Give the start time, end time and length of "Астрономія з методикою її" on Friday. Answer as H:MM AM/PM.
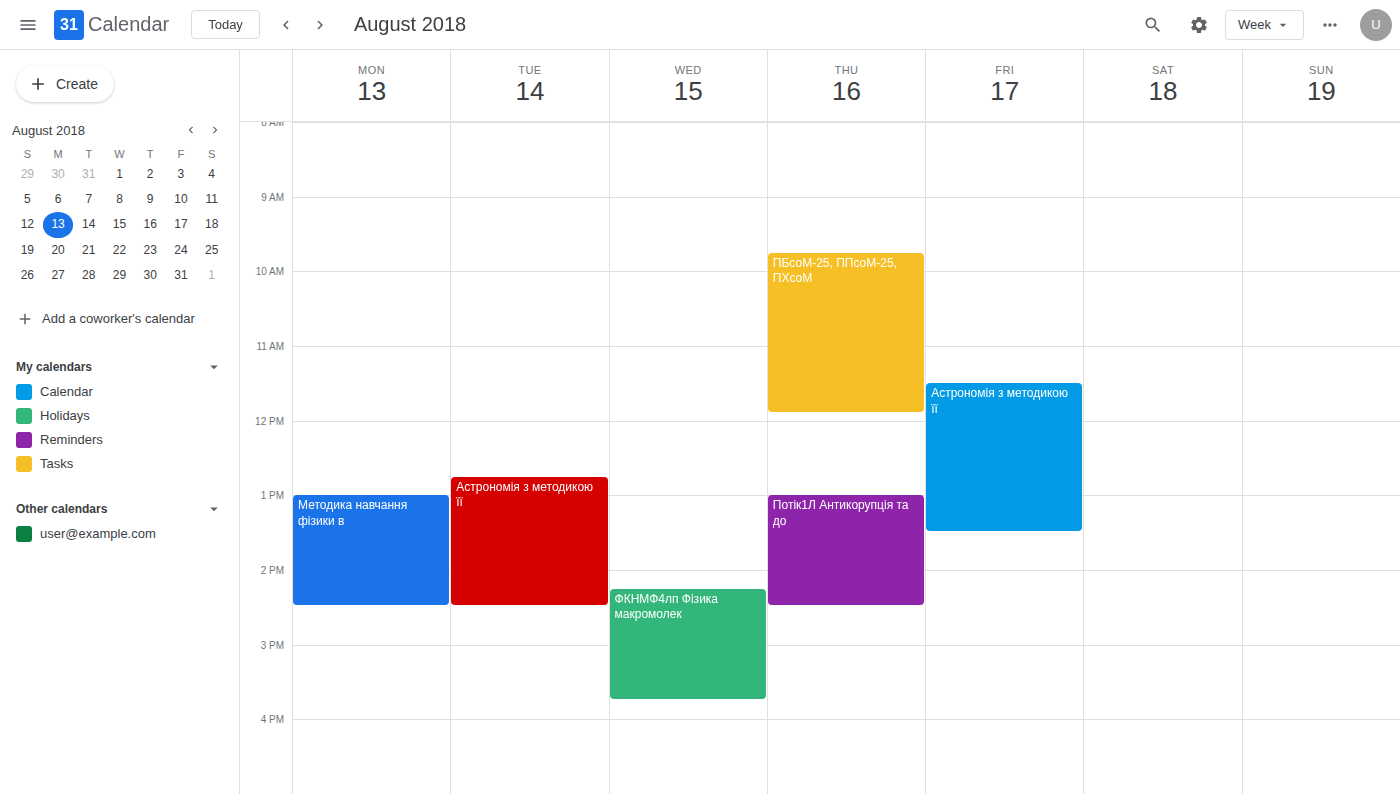
11:30 AM to 1:30 PM, 2 hours